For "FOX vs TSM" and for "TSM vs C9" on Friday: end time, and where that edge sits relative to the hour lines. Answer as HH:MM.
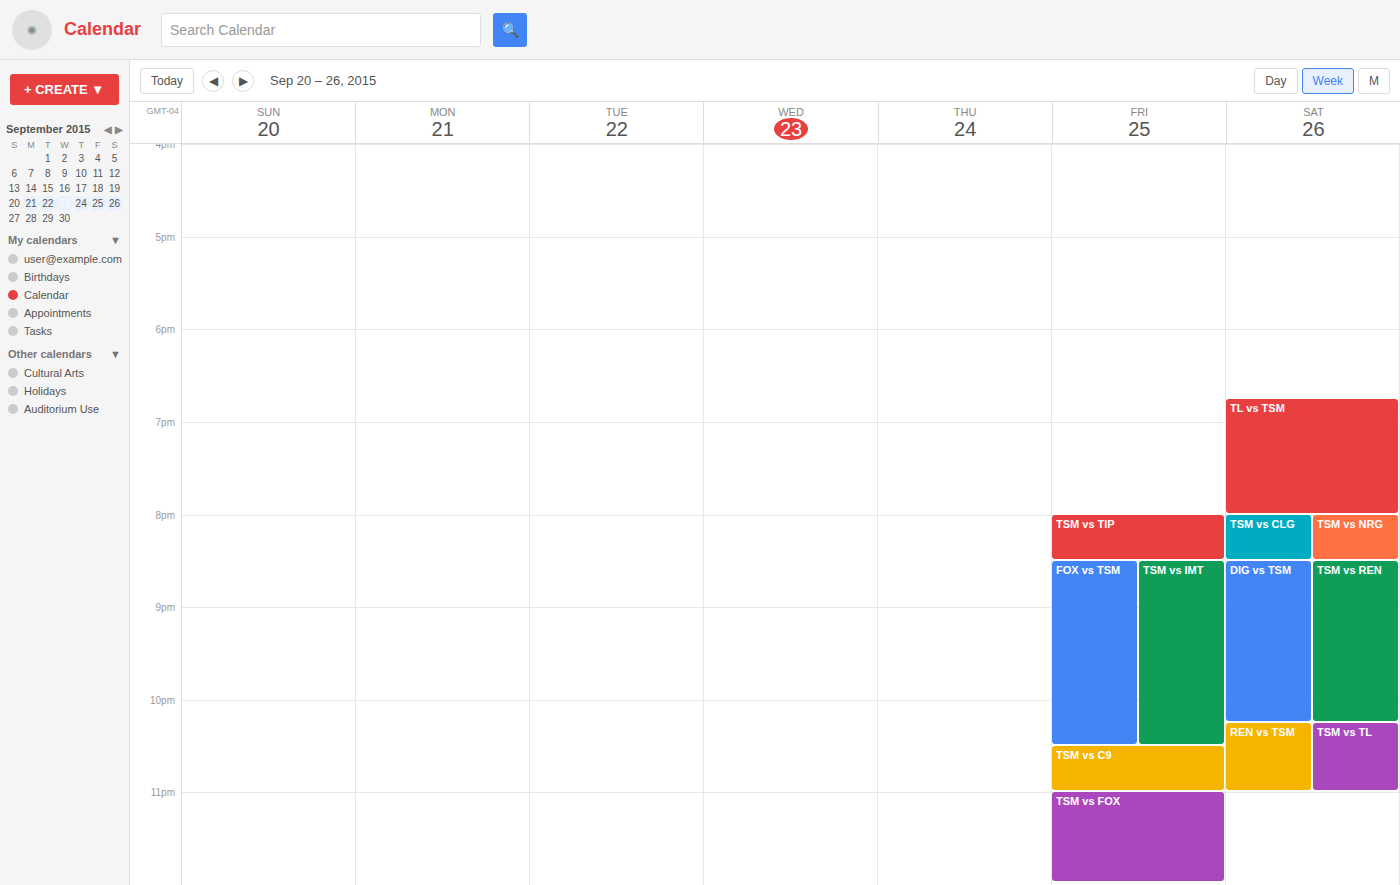
"FOX vs TSM": 22:30, halfway between the 22:00 and 23:00 lines. "TSM vs C9": 23:00, exactly on the 23:00 line.